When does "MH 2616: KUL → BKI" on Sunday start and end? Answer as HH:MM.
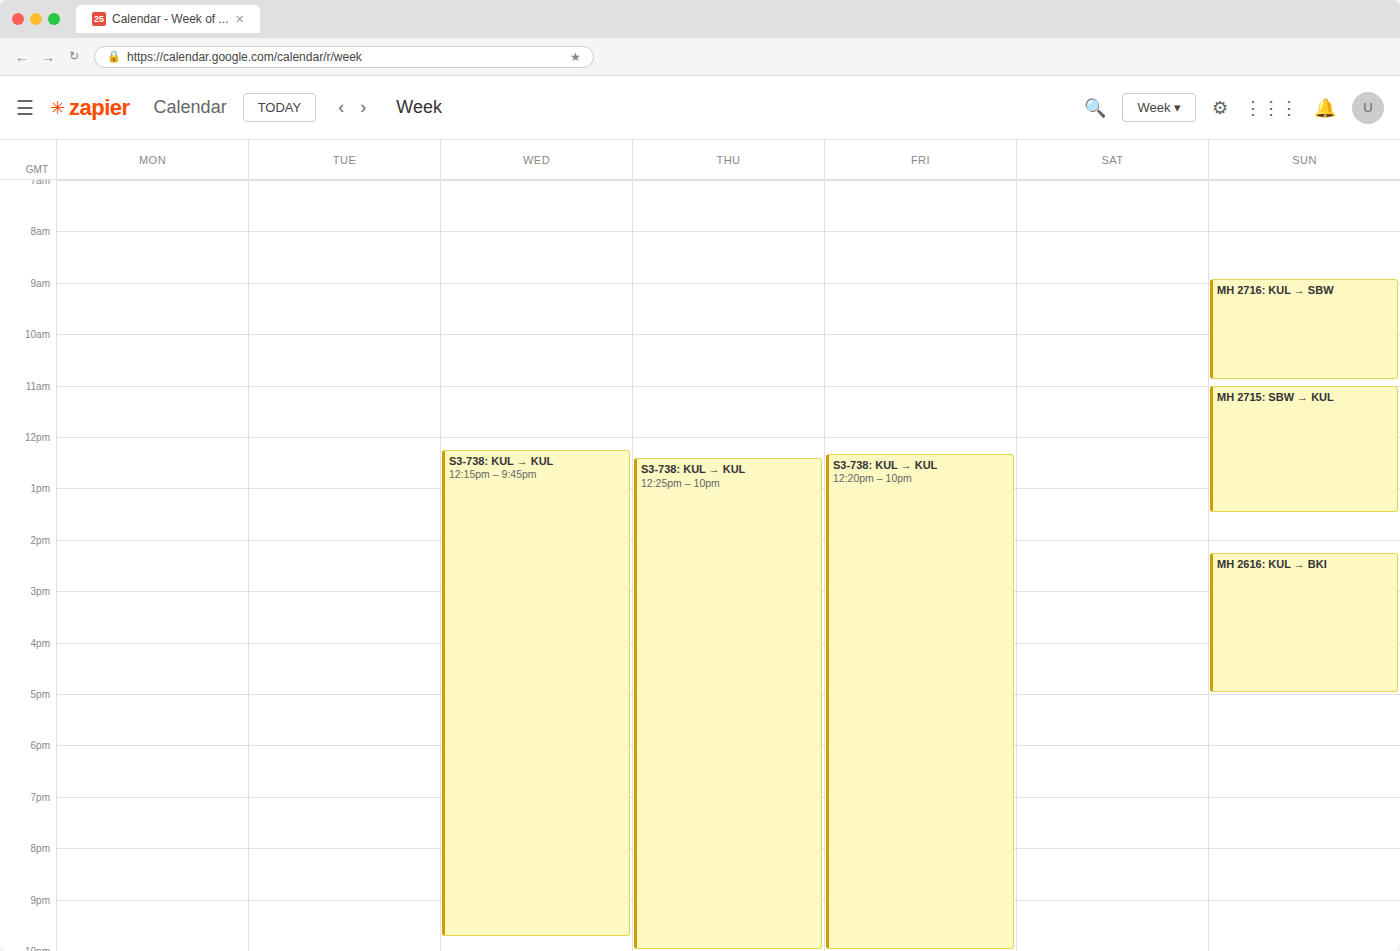
14:15 to 17:00